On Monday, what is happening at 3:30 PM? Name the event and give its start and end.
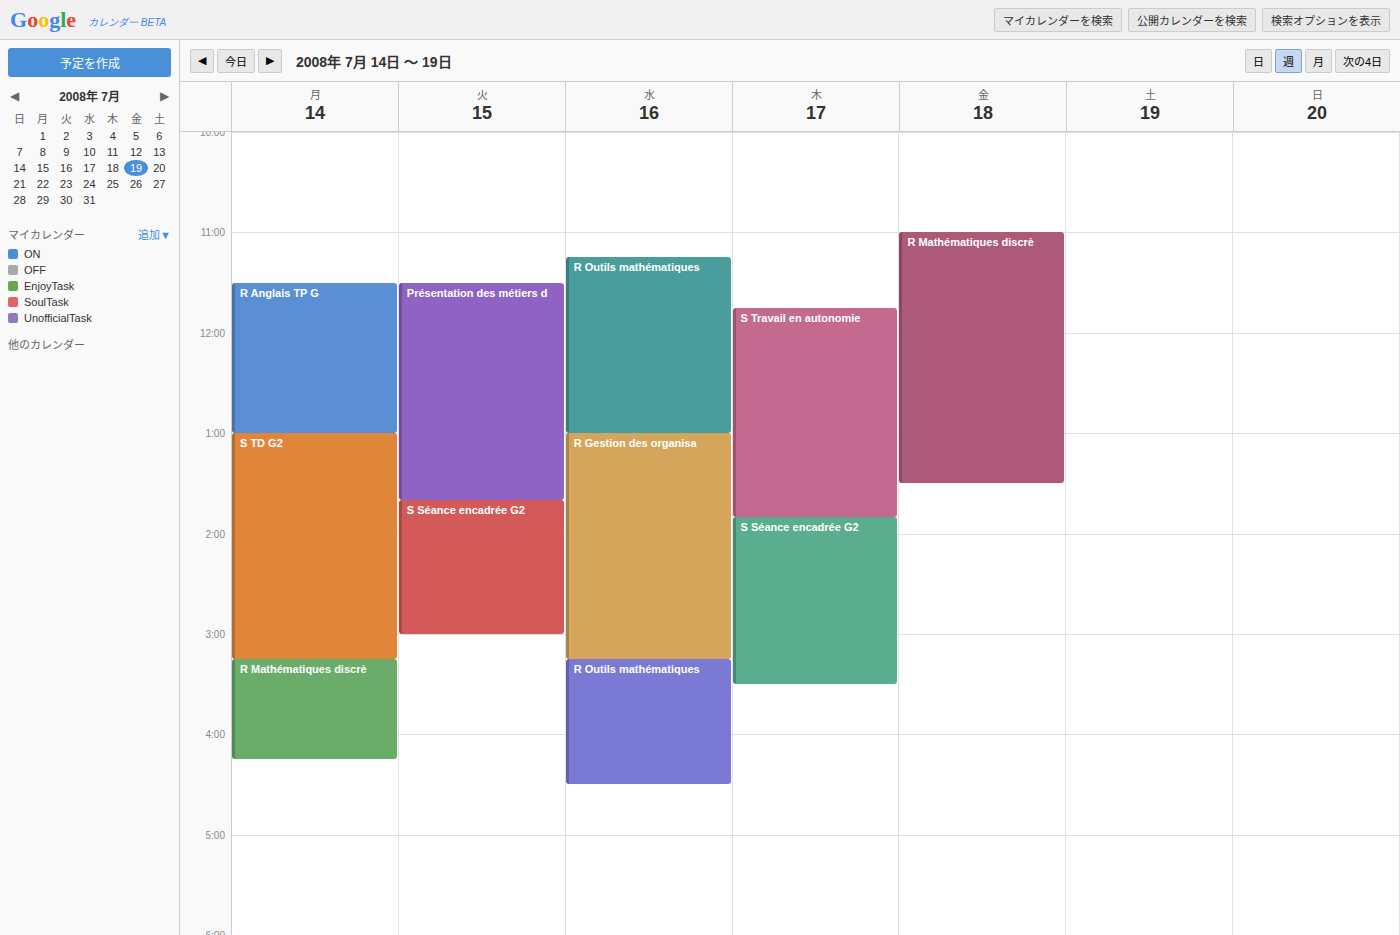
"R Mathématiques discrè", 3:15 PM to 4:15 PM